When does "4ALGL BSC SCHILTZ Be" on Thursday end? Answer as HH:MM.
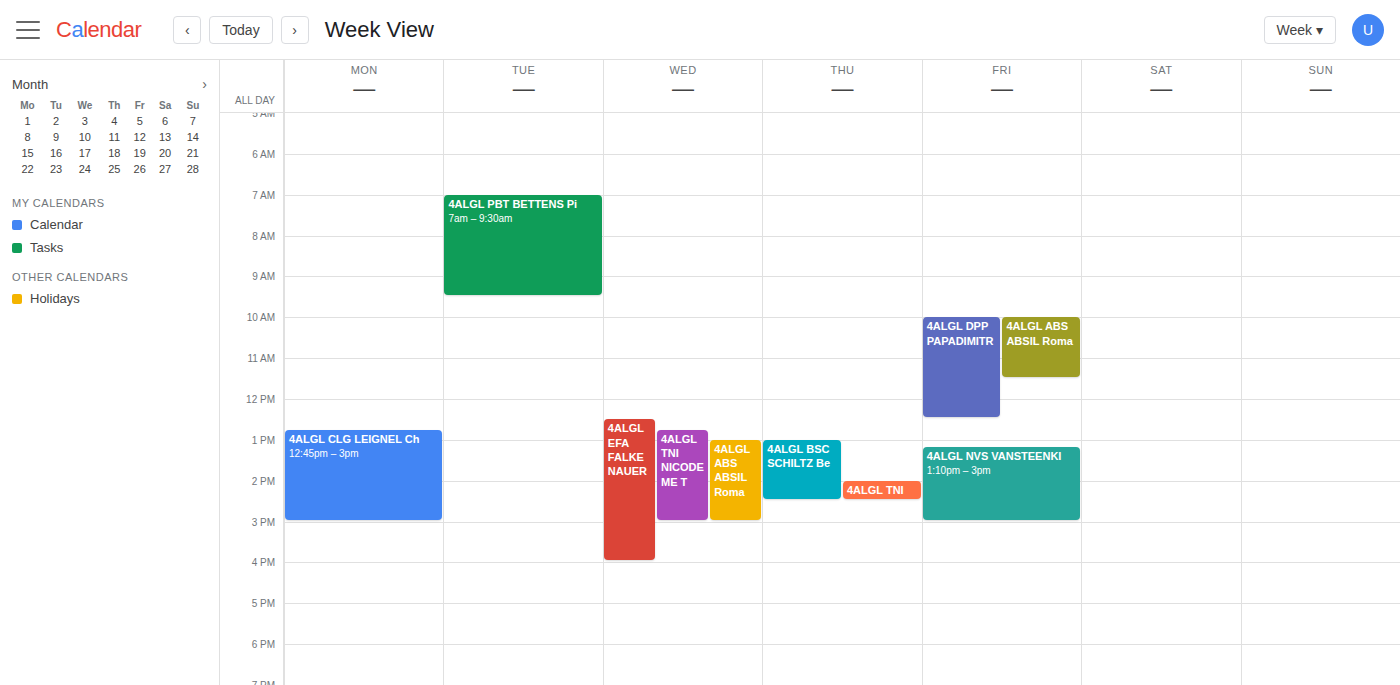
14:30